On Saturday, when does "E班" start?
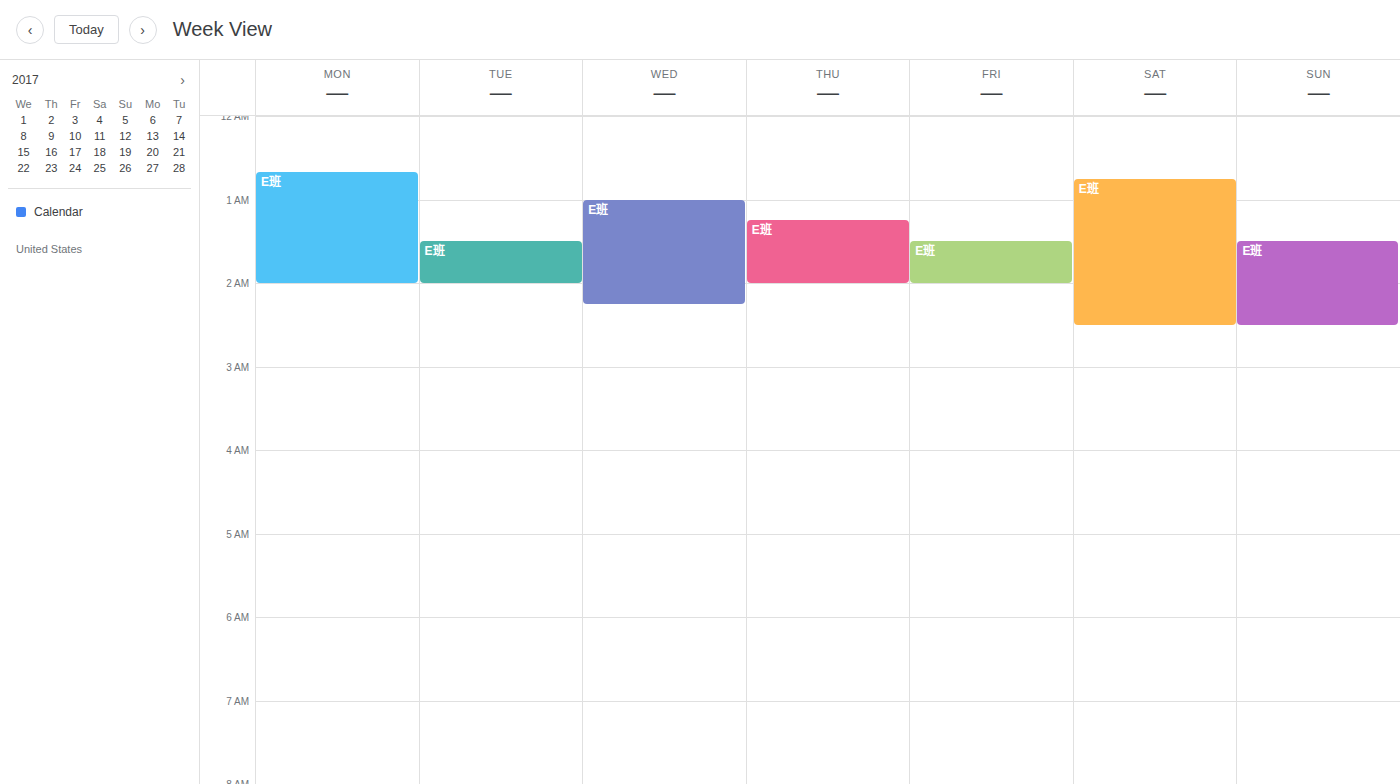
12:45 AM